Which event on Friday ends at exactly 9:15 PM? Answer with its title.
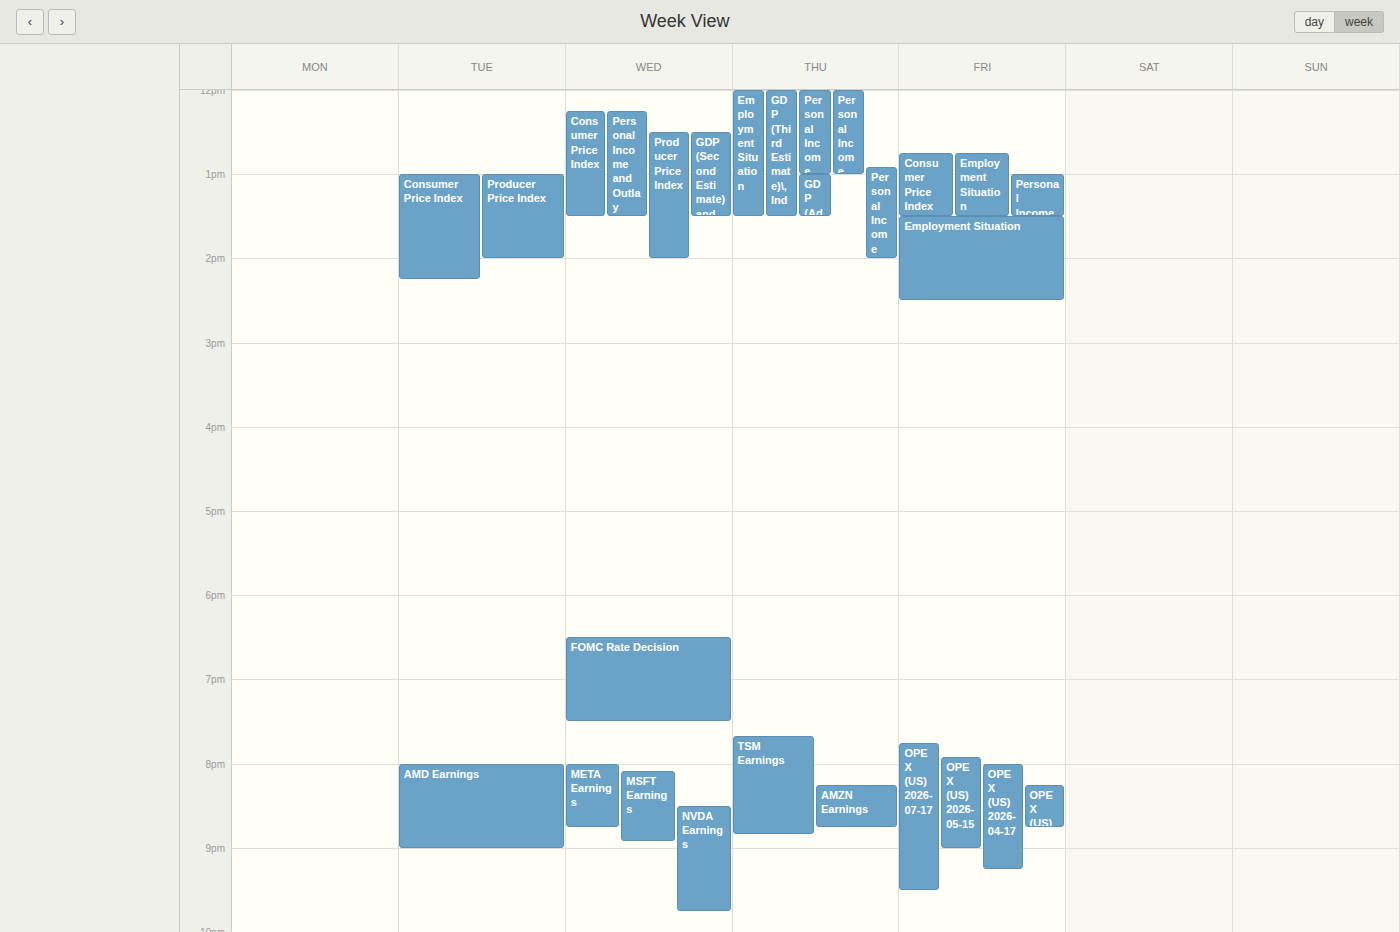
"OPEX (US) 2026-04-17"